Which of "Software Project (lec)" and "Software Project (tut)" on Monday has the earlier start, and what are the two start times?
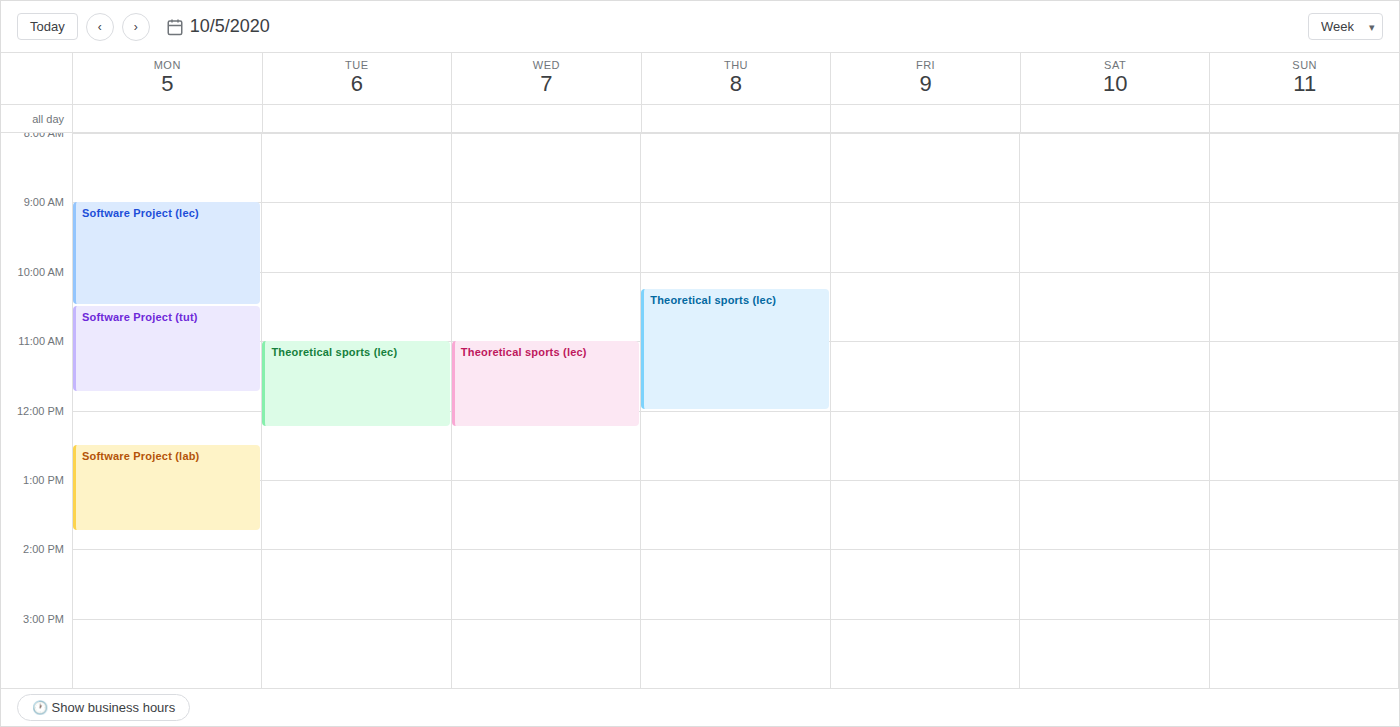
"Software Project (lec)" 9:00 AM; "Software Project (tut)" 10:30 AM.